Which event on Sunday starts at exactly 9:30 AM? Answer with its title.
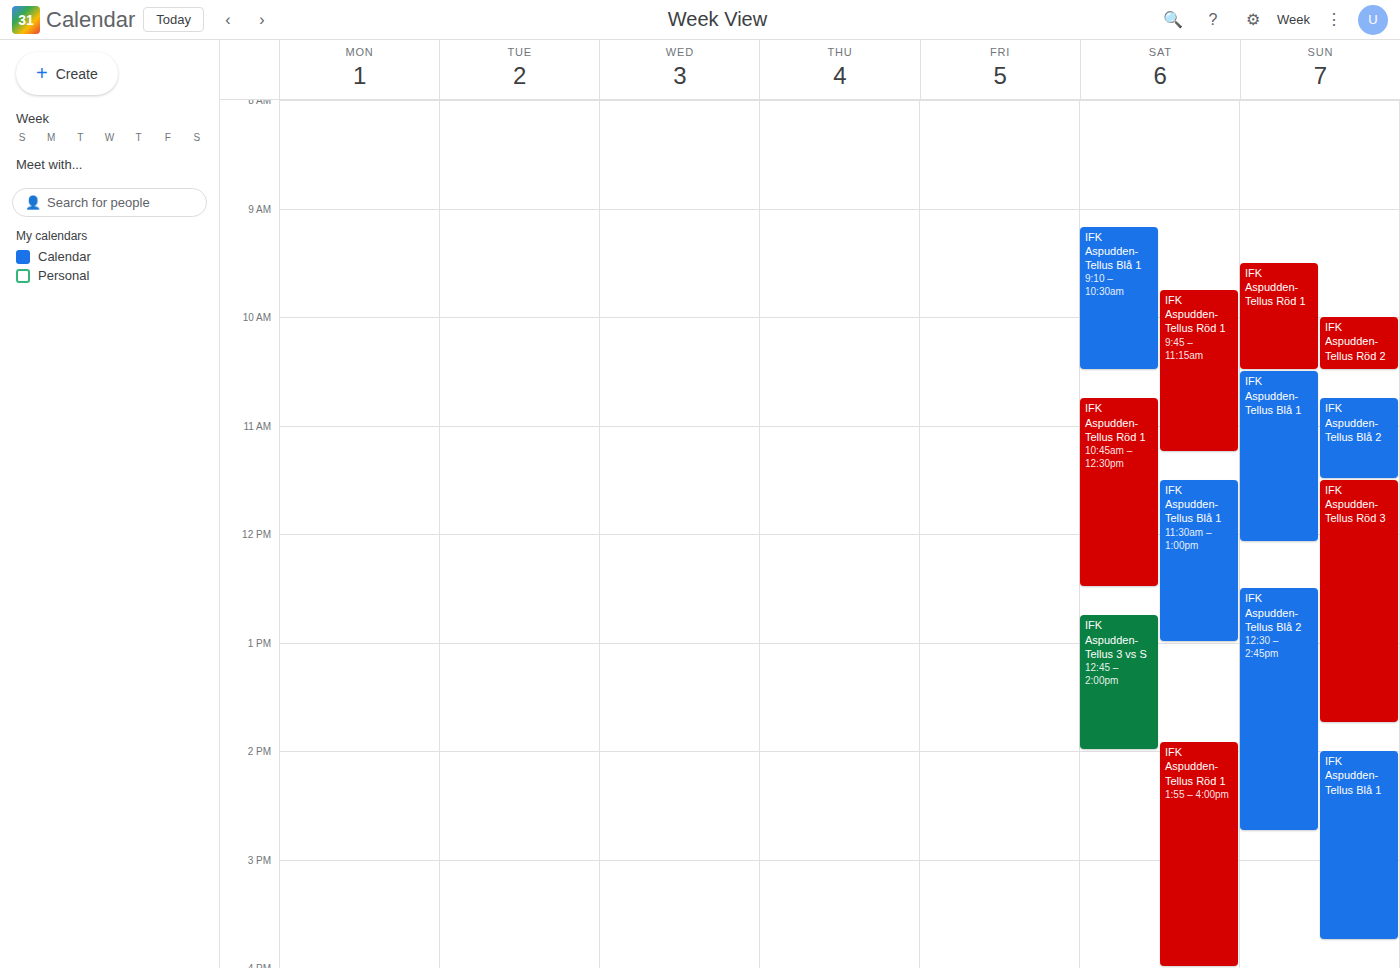
"IFK Aspudden-Tellus Röd 1"